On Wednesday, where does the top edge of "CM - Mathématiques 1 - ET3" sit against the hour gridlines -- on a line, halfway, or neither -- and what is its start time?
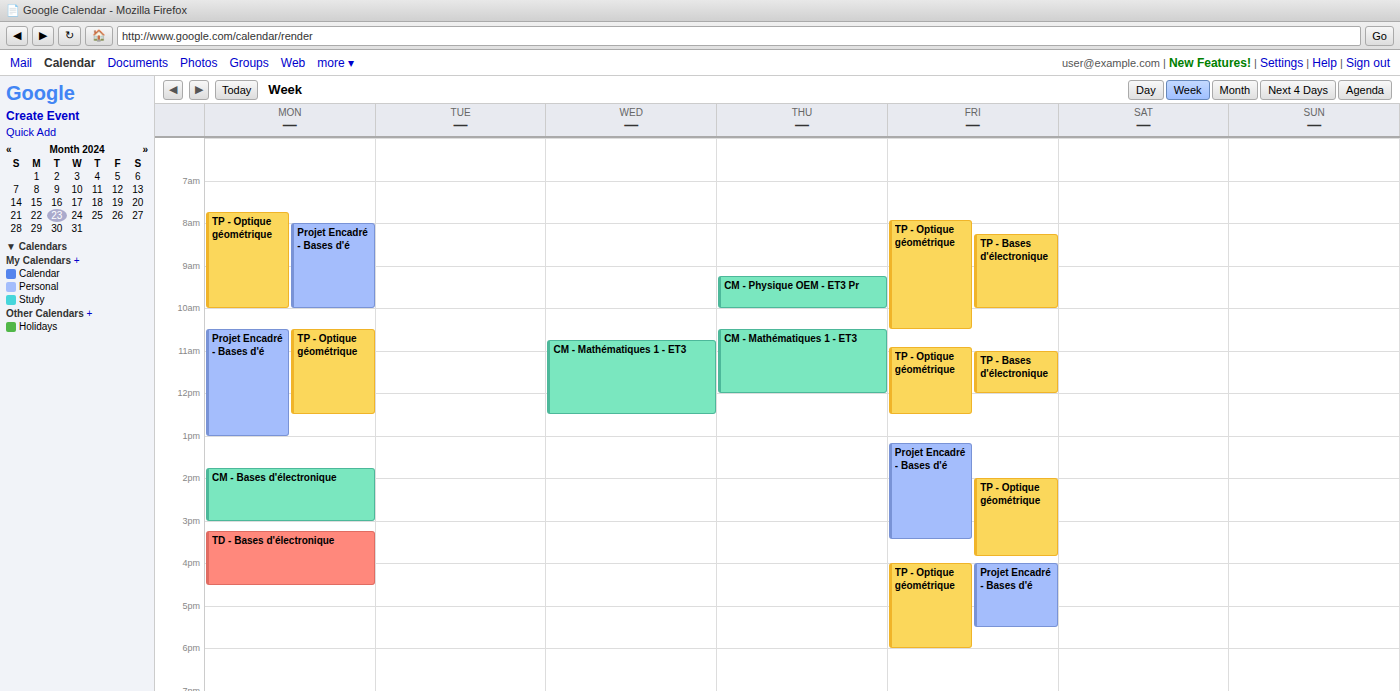
10:45 AM -- neither: three quarters of the way from the 10 AM line to the 11 AM line.